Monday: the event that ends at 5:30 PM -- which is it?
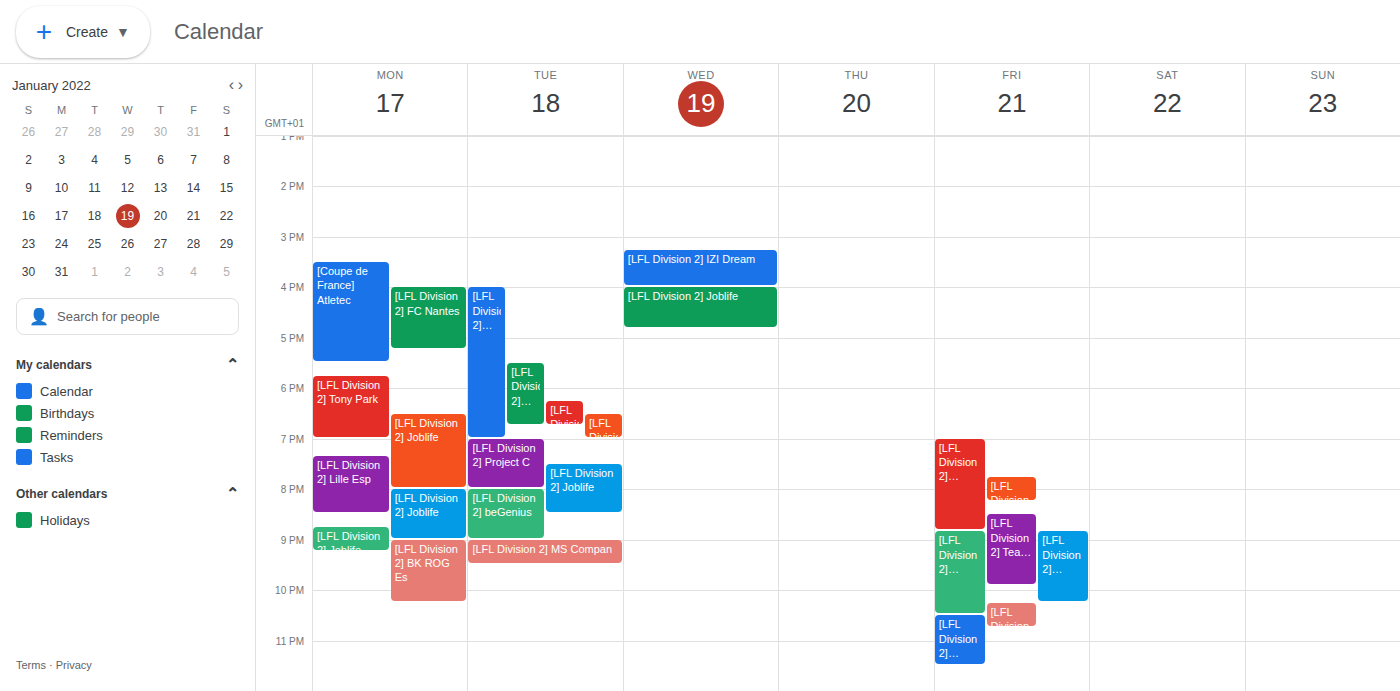
"[Coupe de France] Atletec"